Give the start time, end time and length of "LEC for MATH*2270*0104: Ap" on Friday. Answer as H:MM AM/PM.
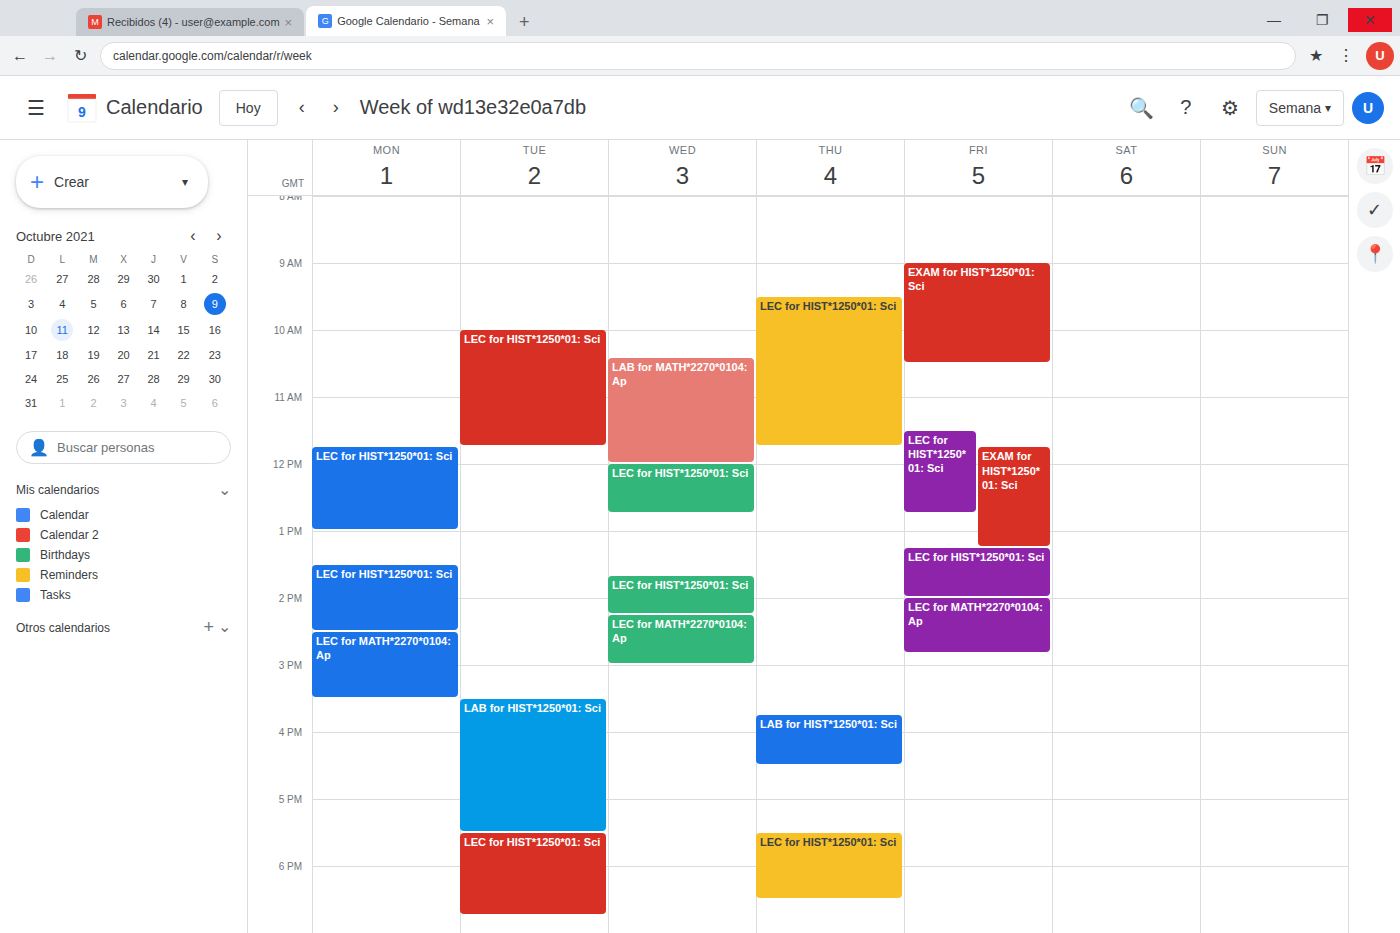
2:00 PM to 2:50 PM, 50 minutes